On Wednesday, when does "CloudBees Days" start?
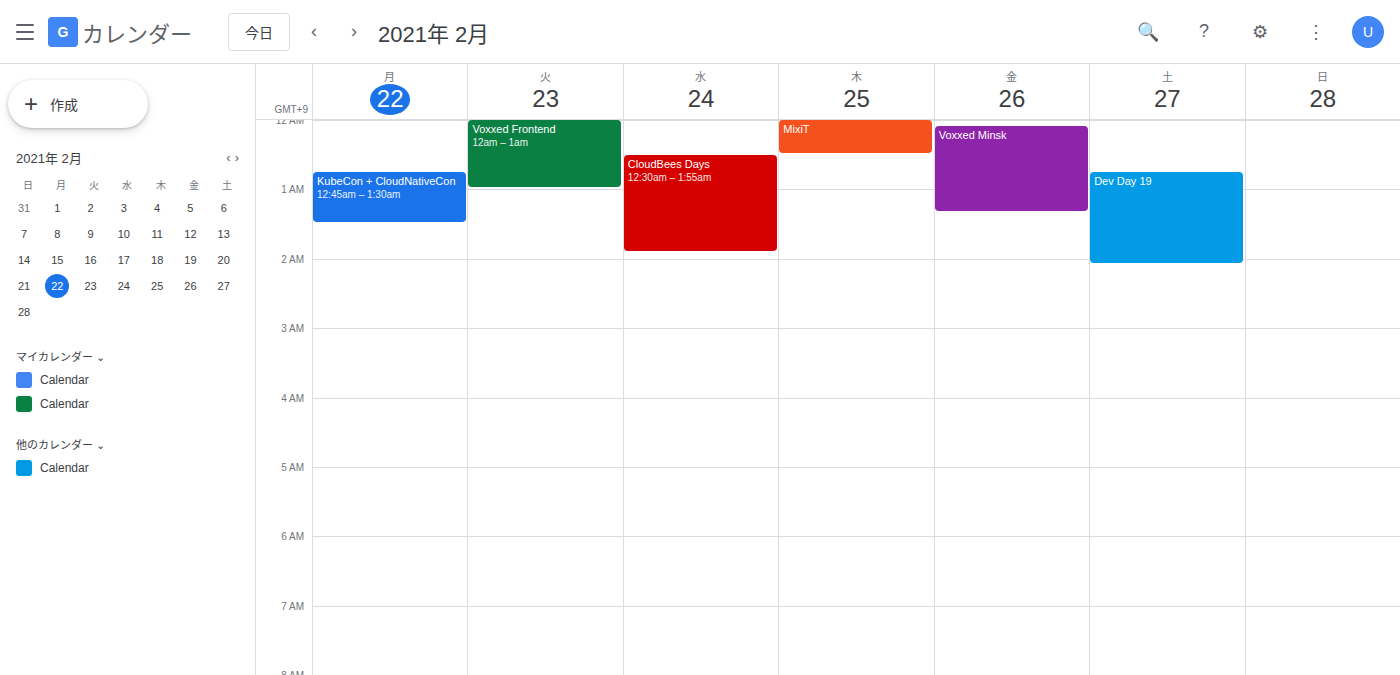
00:30